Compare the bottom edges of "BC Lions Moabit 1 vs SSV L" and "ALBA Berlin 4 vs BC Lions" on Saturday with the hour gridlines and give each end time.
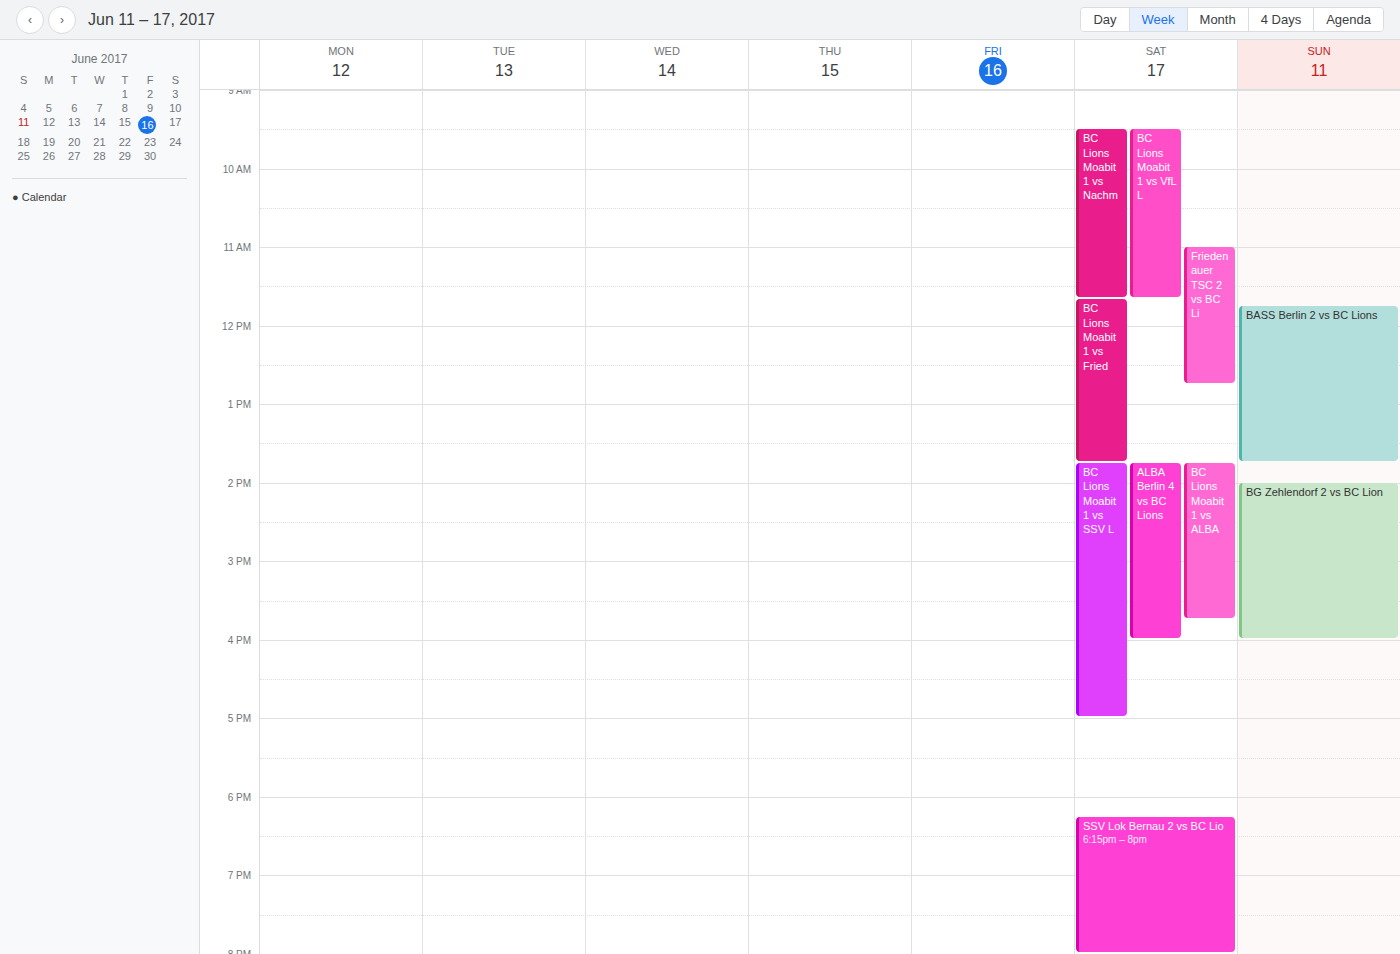
"BC Lions Moabit 1 vs SSV L": 5:00 PM, exactly on the 5 PM line. "ALBA Berlin 4 vs BC Lions": 4:00 PM, exactly on the 4 PM line.